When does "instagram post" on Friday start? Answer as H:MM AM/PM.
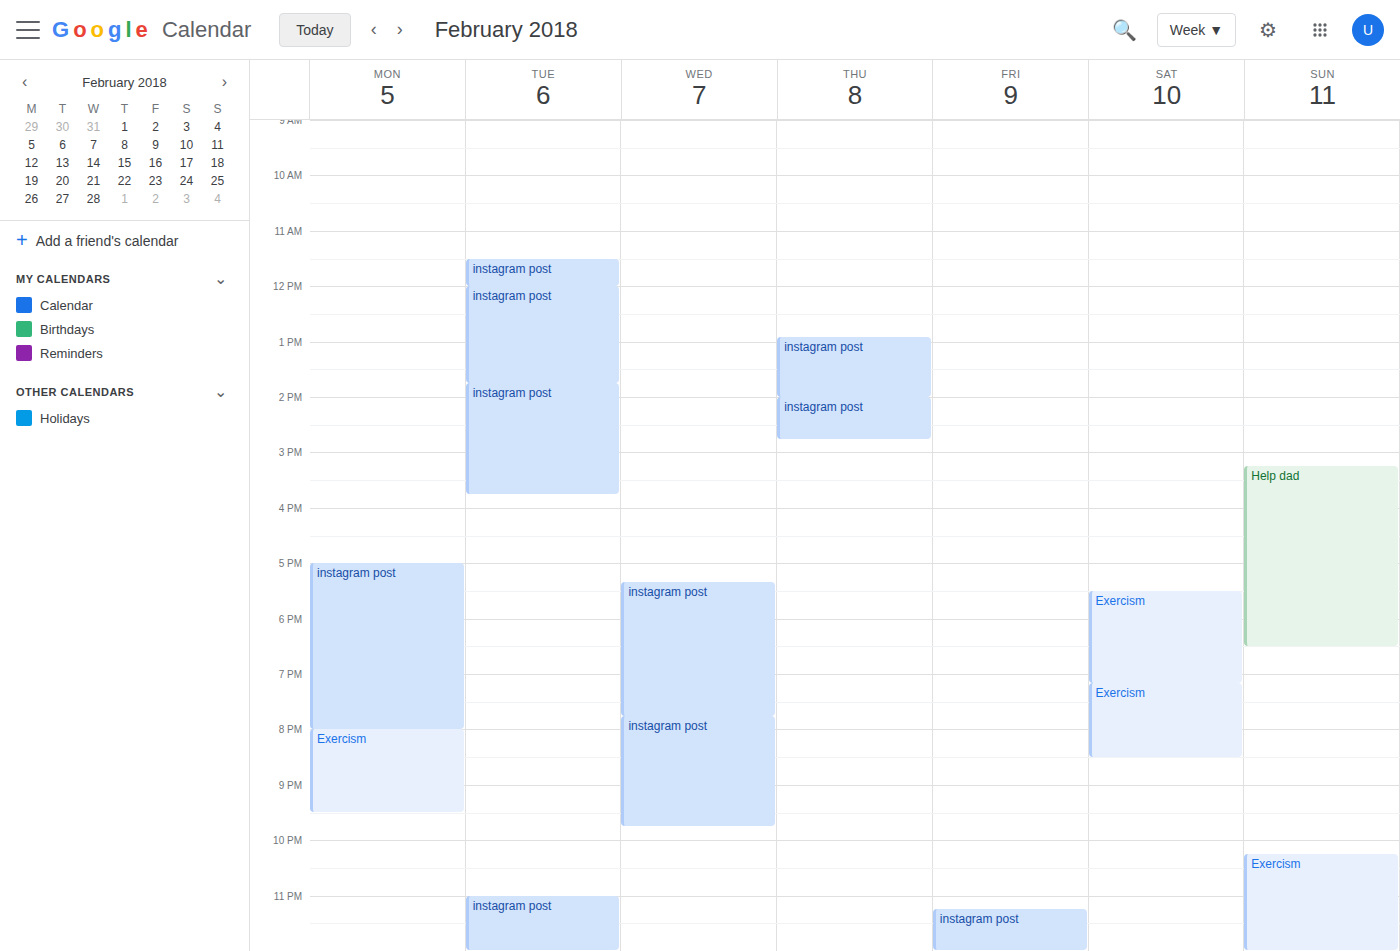
11:15 PM